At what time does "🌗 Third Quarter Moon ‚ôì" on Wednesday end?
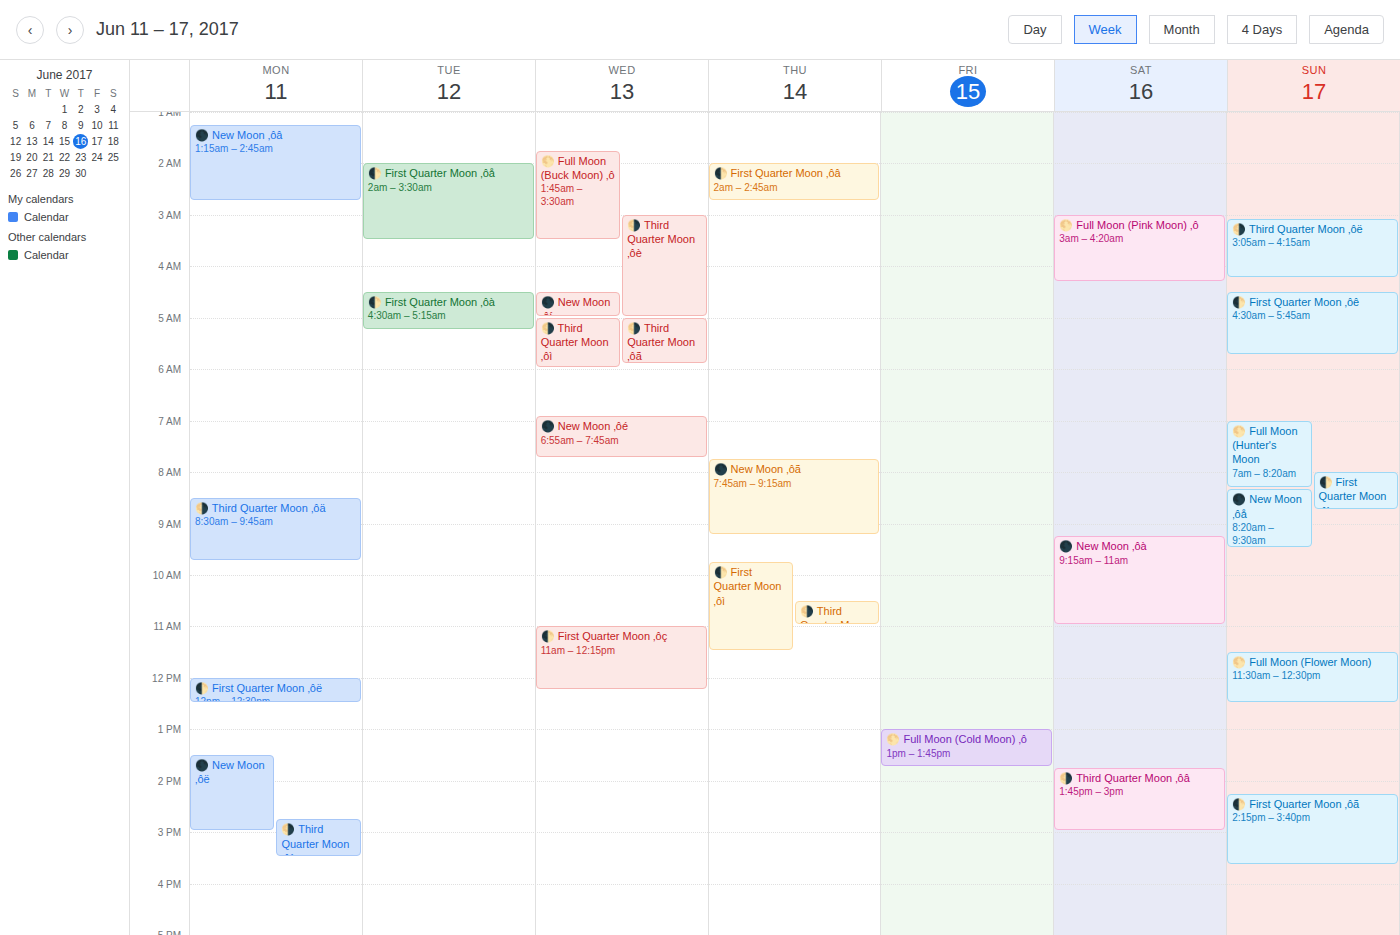
6:00 AM